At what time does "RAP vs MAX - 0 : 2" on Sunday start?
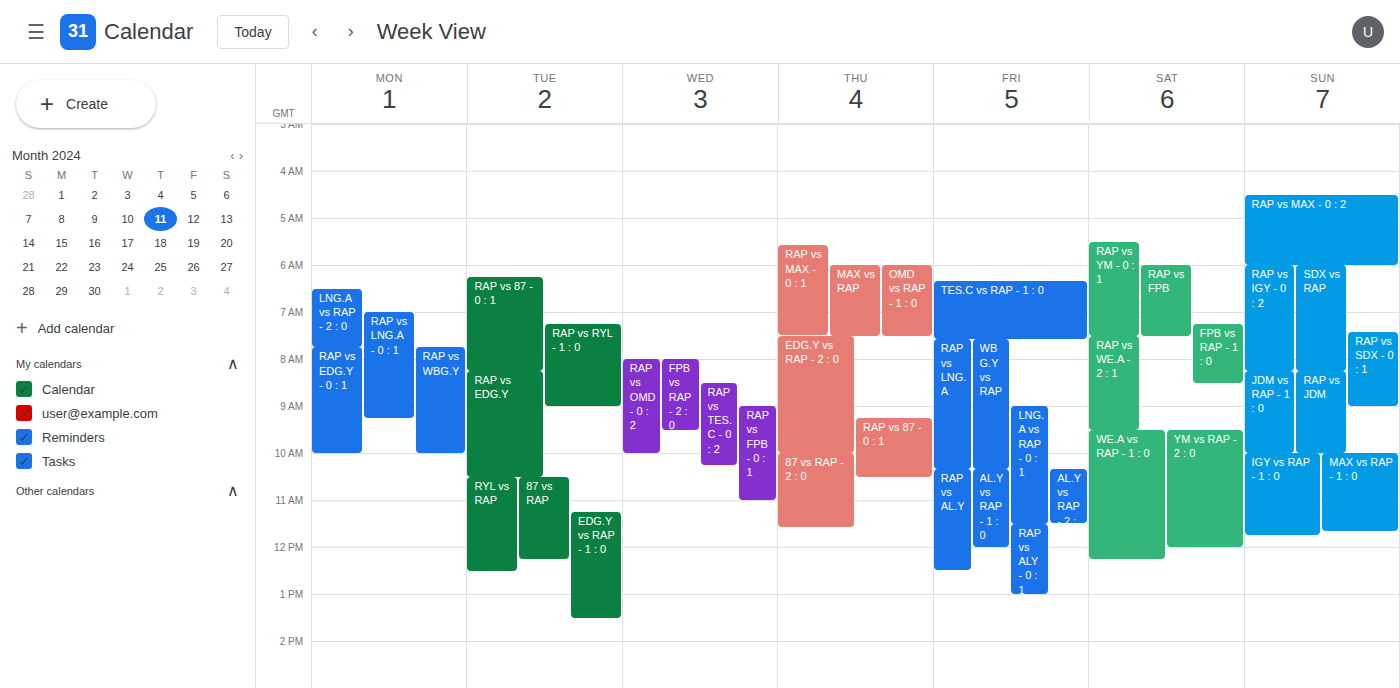
4:30 AM